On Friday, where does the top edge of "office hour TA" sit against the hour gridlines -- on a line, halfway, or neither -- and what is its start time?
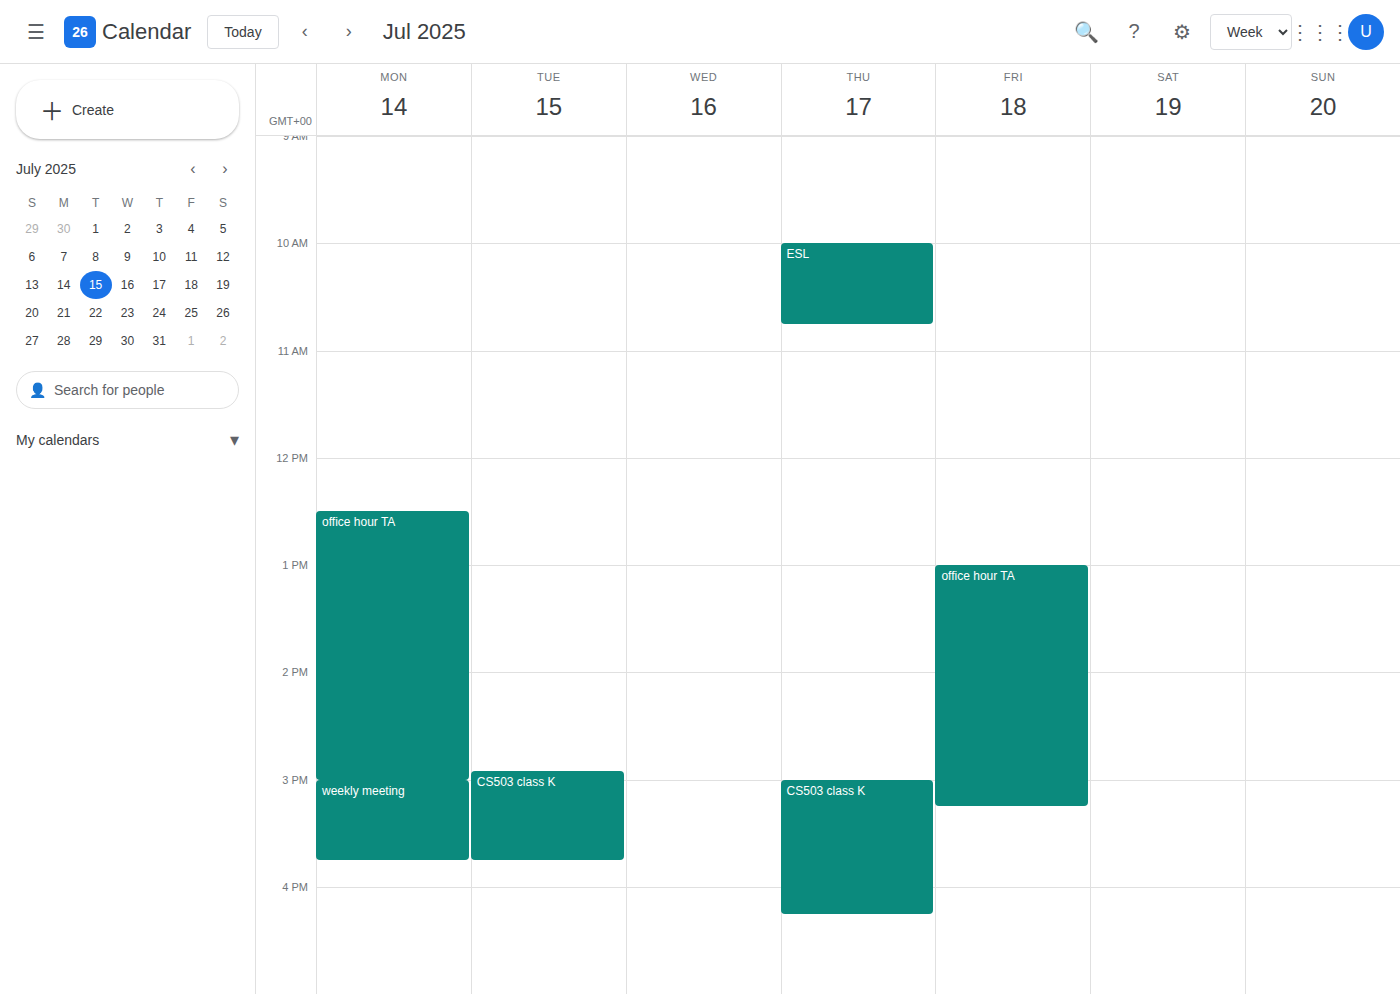
1:00 PM -- exactly on the 1 PM line.